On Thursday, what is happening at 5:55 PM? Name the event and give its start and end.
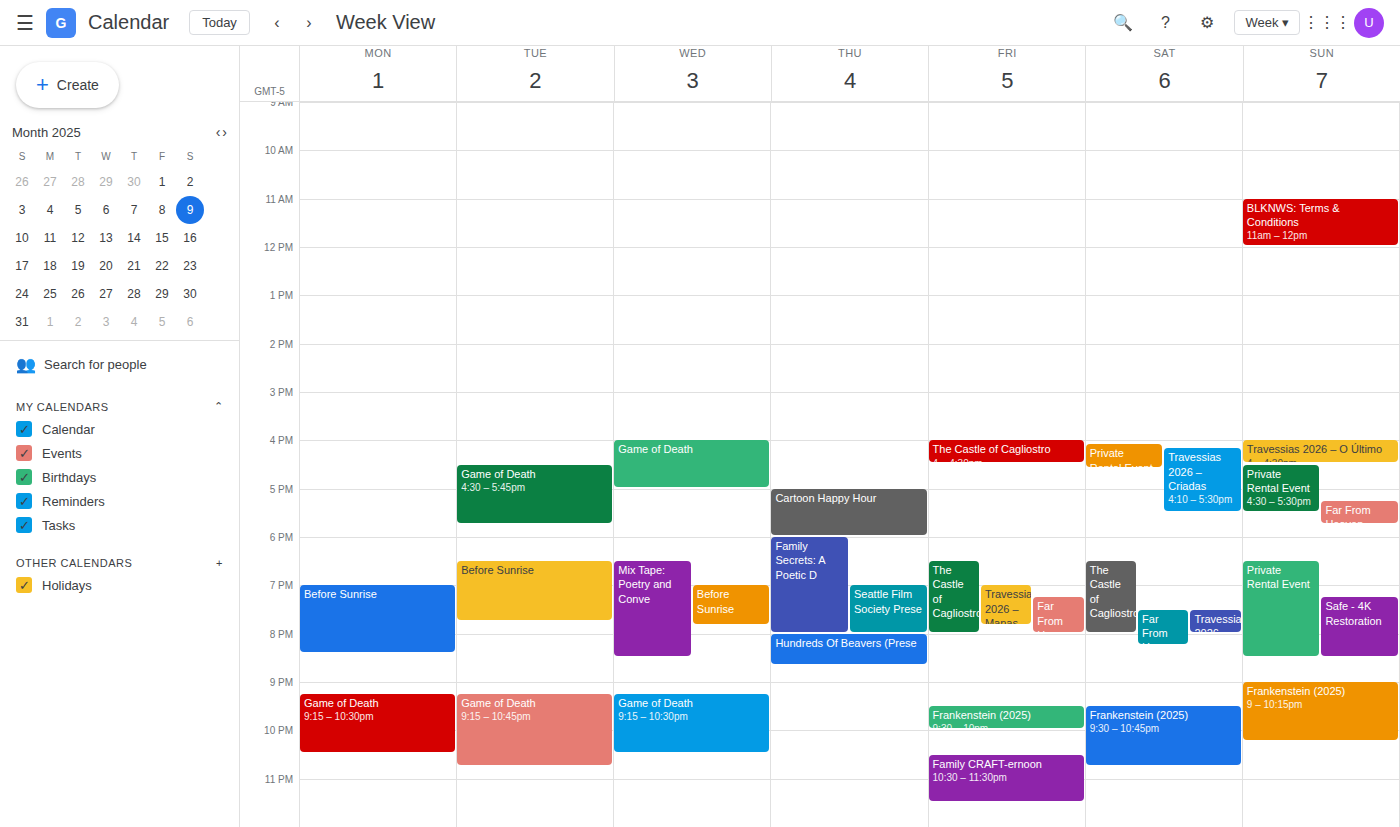
"Cartoon Happy Hour", 5:00 PM to 6:00 PM